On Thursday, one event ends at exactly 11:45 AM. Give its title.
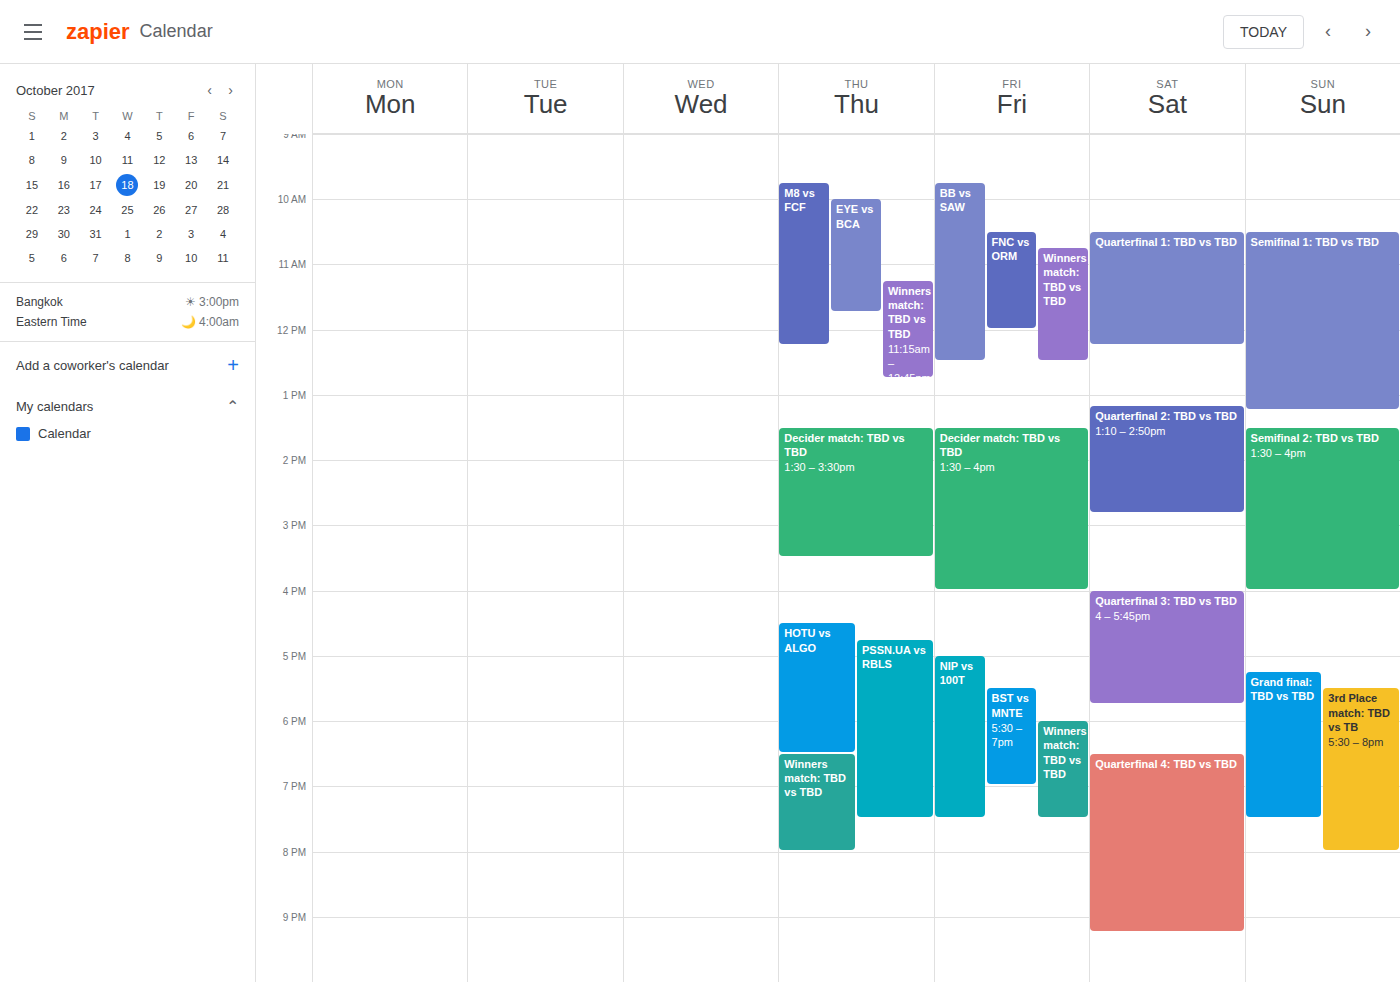
"EYE vs BCA"